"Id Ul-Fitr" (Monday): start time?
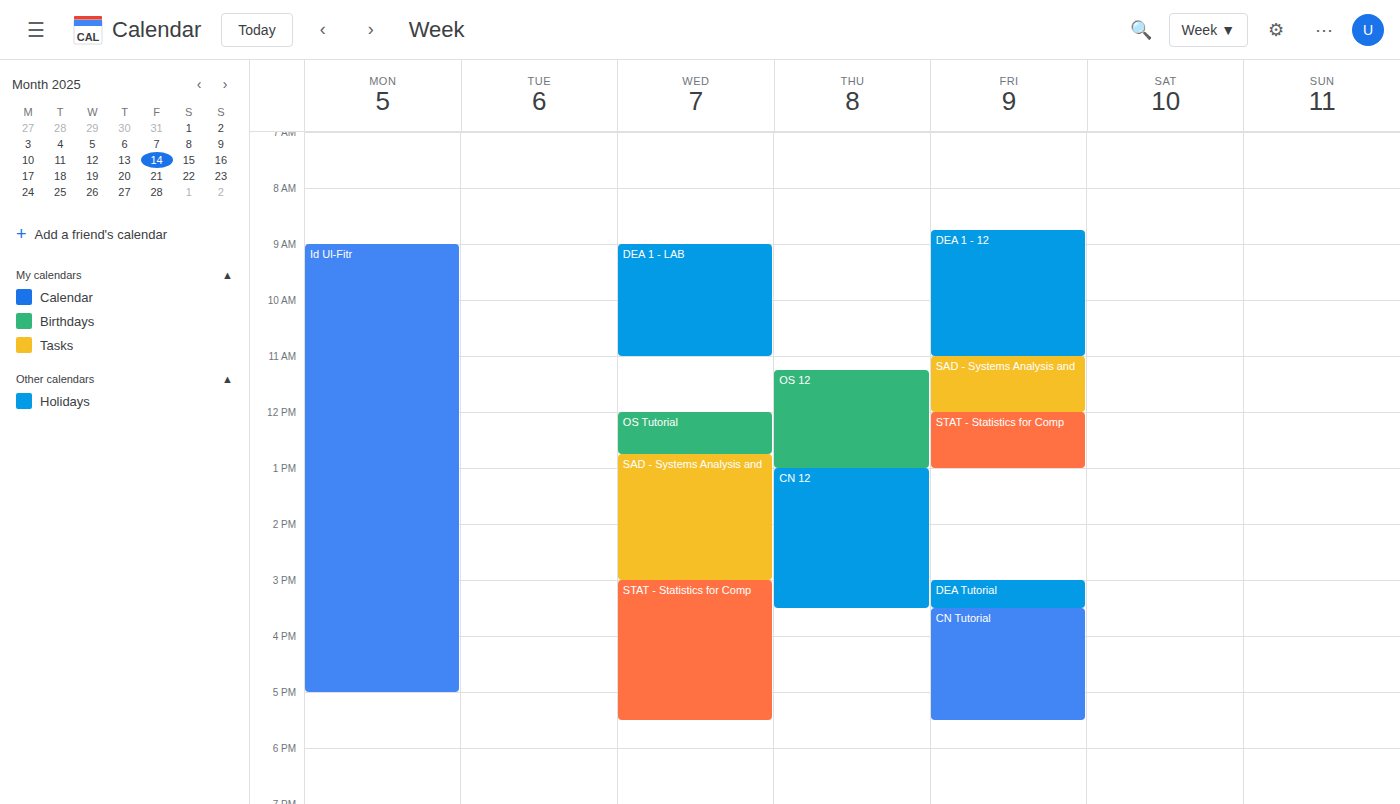
9:00 AM